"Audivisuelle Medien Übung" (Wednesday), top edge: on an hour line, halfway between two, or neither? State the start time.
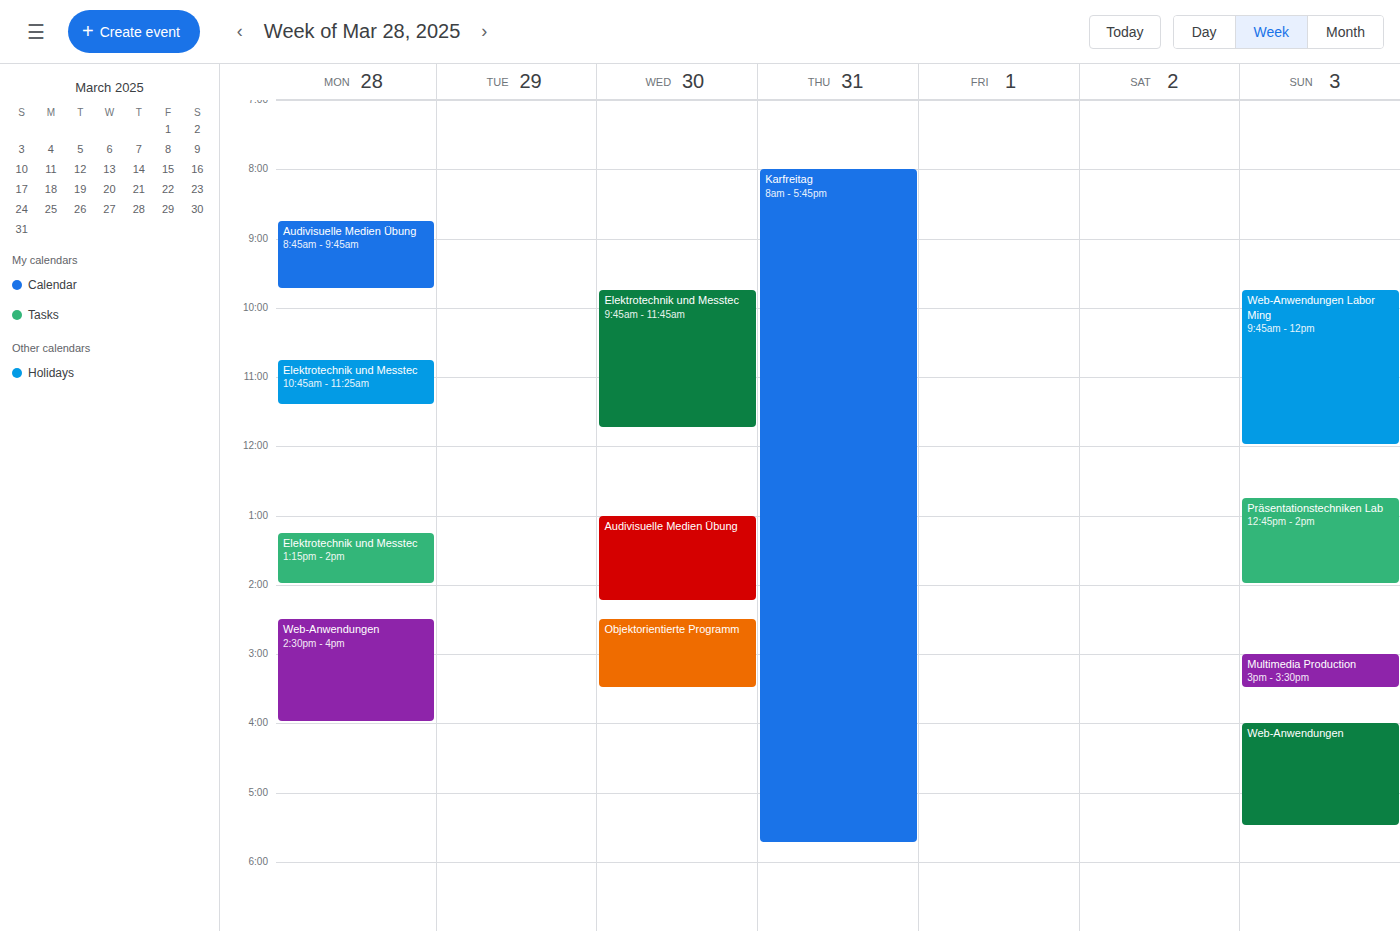
1:00 PM -- exactly on the 1 PM line.